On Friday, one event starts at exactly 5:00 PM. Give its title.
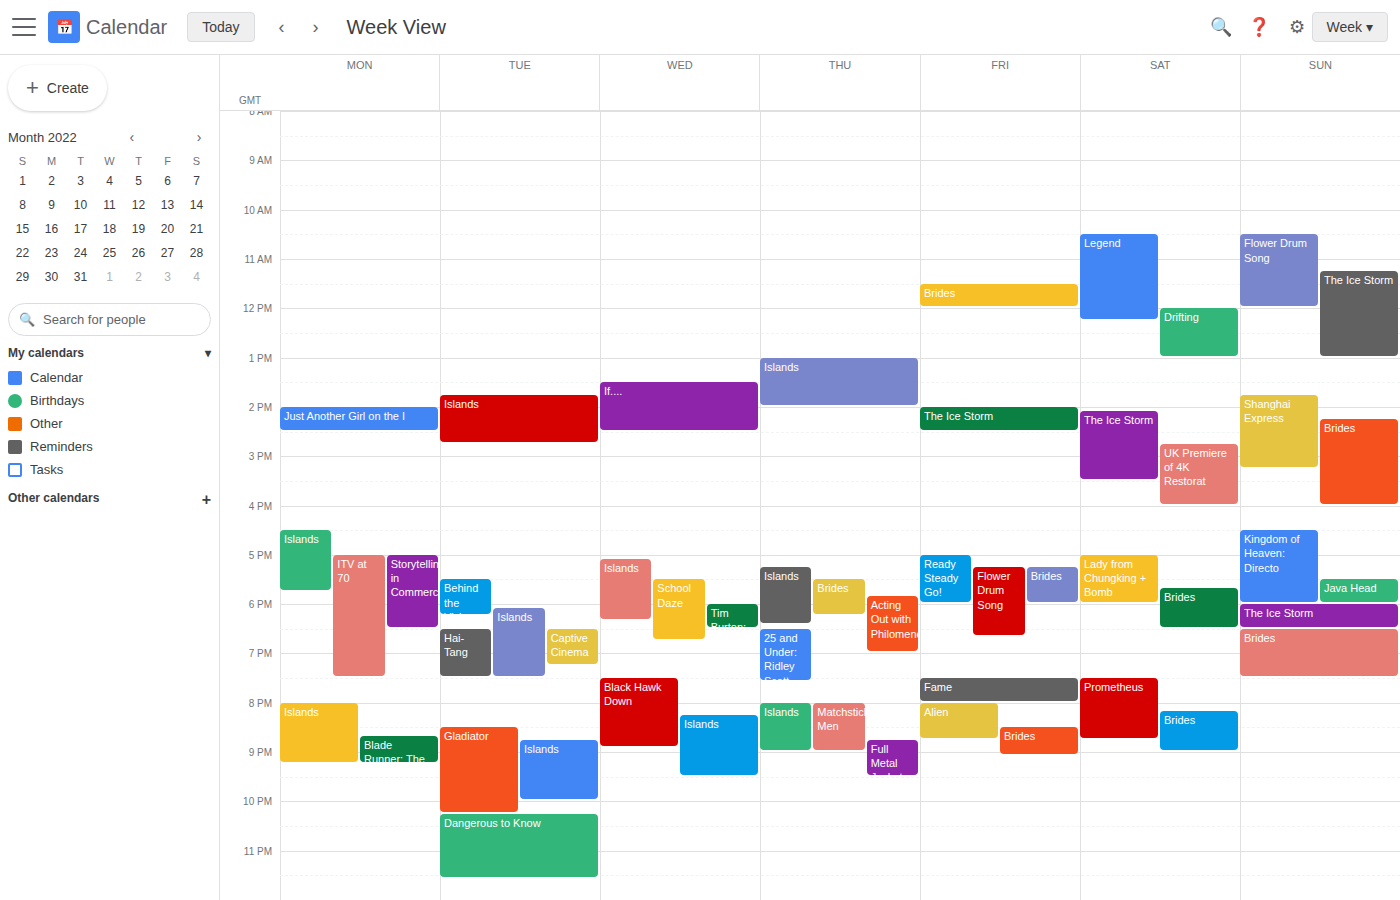
"Ready Steady Go!"